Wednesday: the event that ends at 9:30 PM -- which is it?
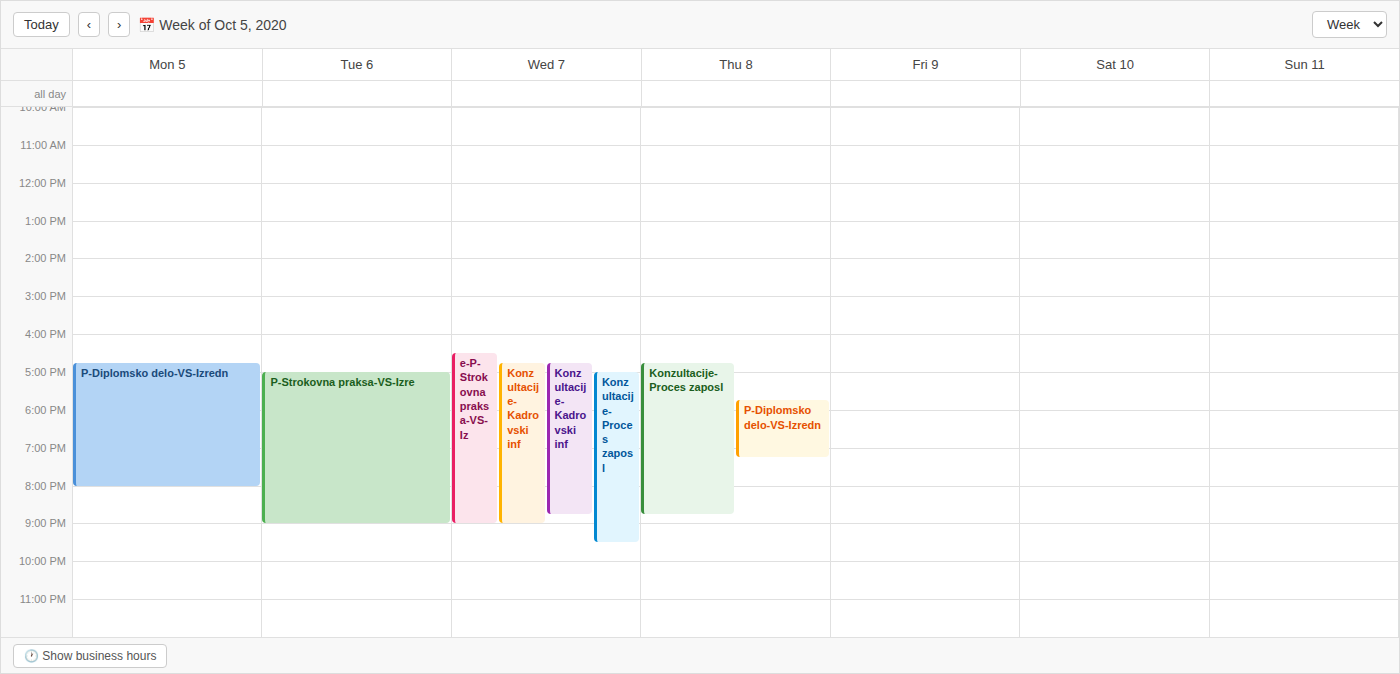
"Konzultacije-Proces zaposl"